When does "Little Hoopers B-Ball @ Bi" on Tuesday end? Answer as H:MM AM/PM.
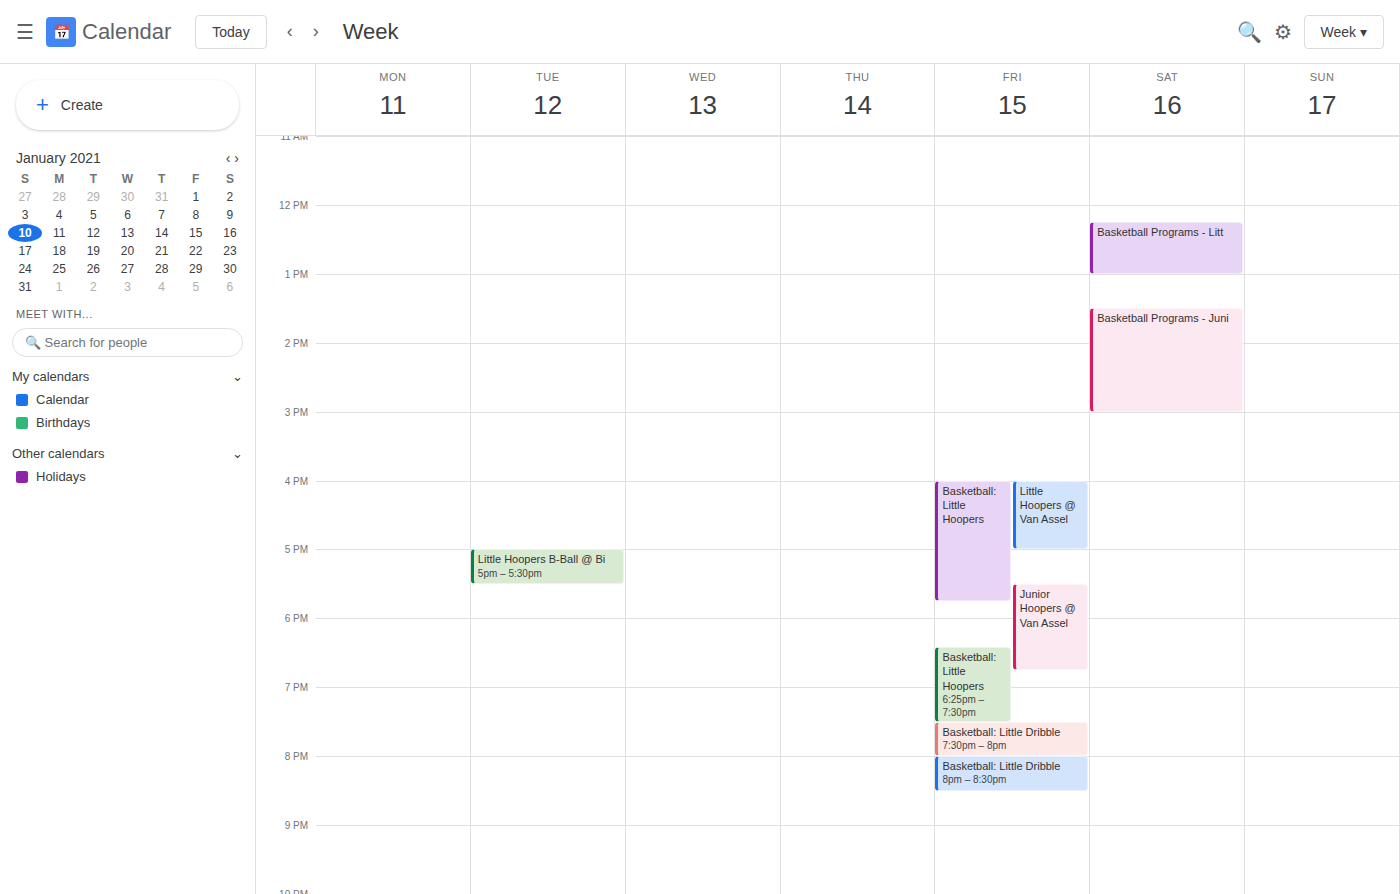
5:30 PM